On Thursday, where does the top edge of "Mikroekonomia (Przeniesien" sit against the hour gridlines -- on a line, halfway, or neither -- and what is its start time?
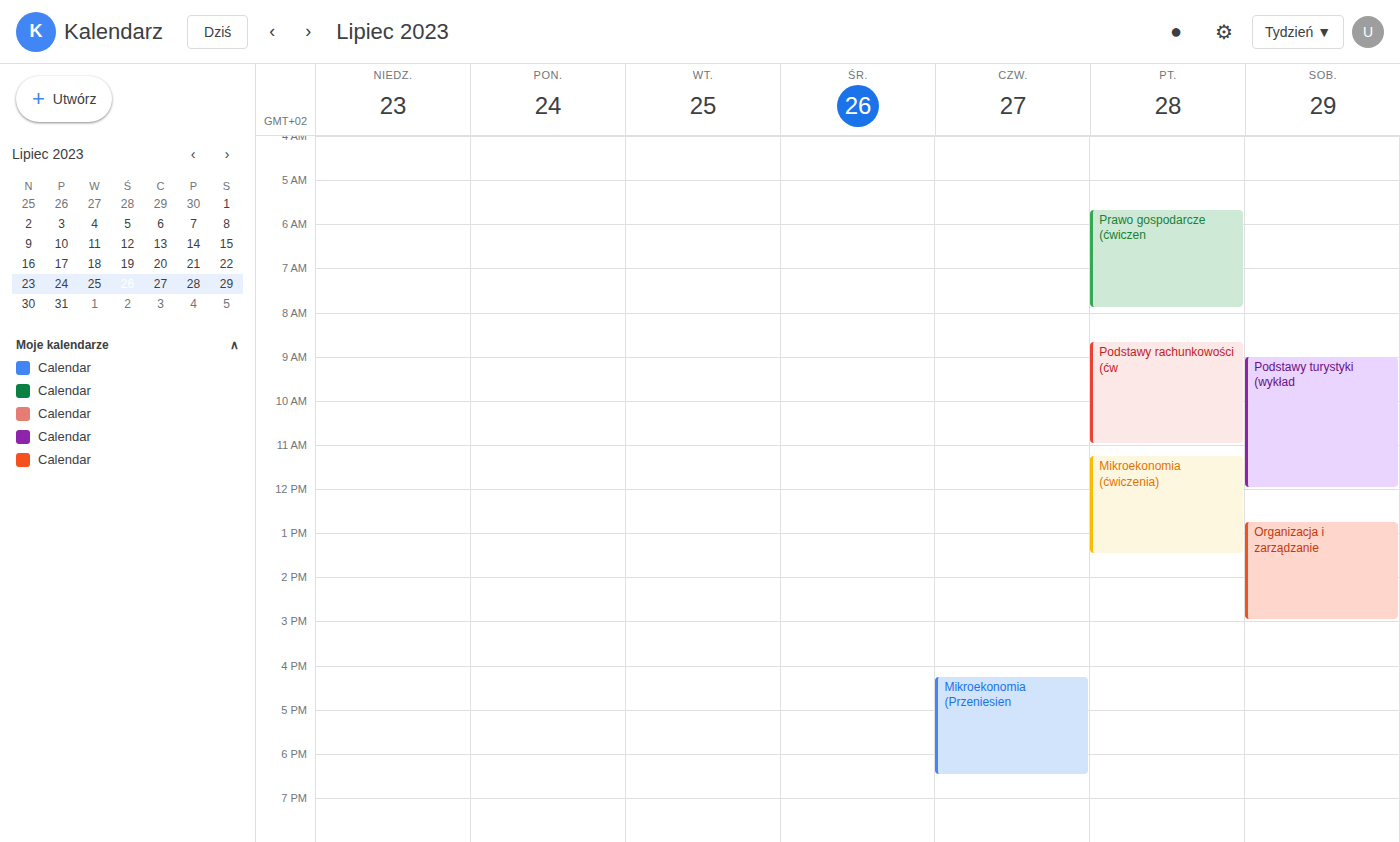
16:15 -- neither: a quarter of the way from the 16:00 line to the 17:00 line.